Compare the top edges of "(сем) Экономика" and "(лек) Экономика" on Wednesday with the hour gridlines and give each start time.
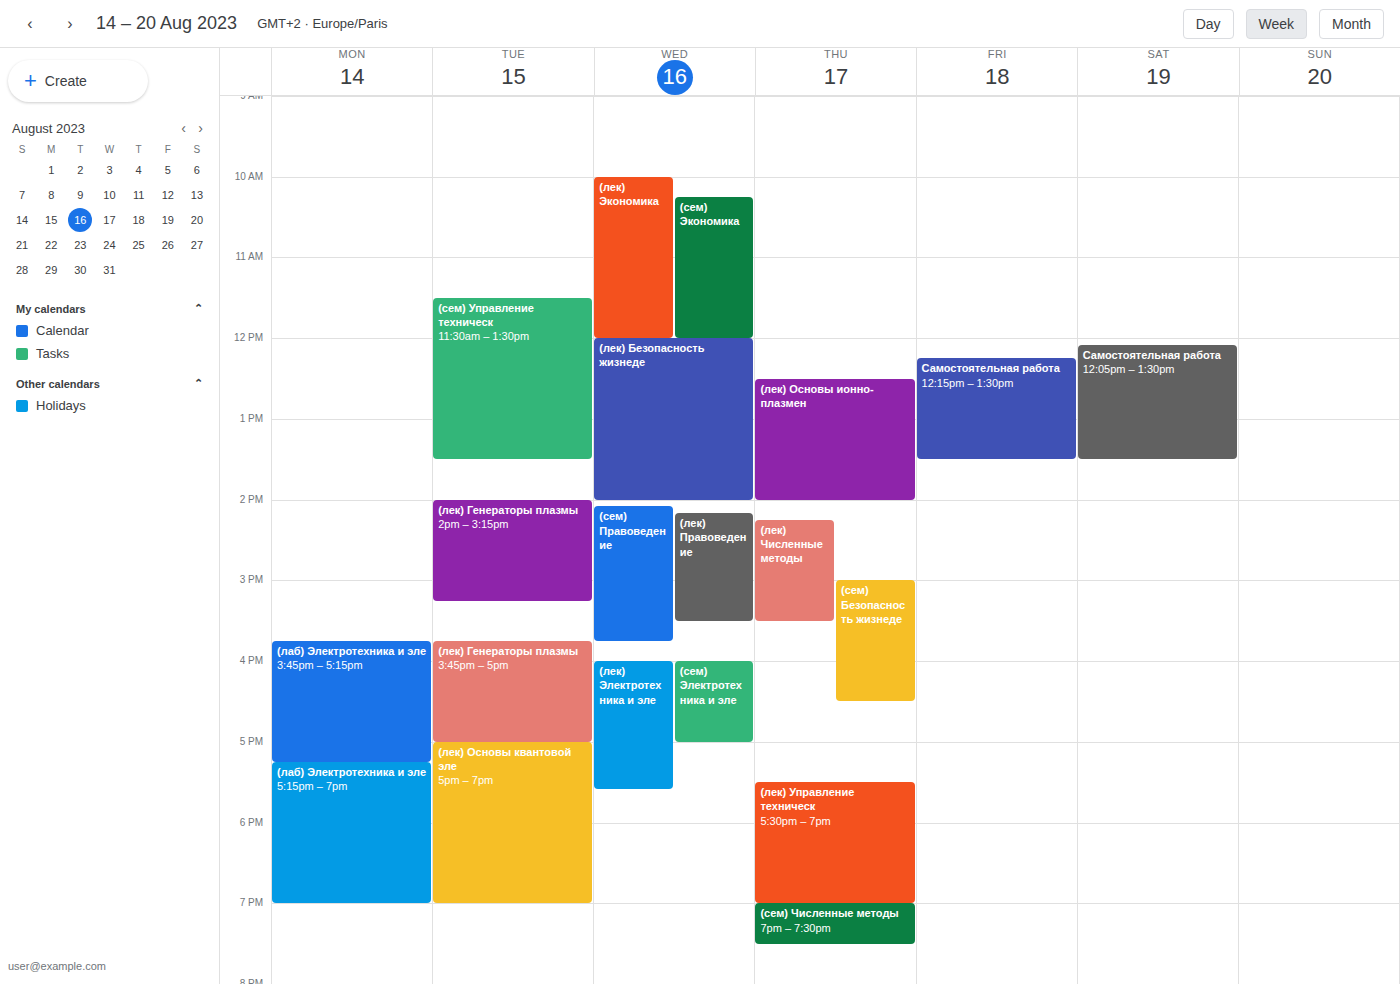
"(сем) Экономика": 10:15 AM, neither: a quarter of the way from the 10 AM line to the 11 AM line. "(лек) Экономика": 10:00 AM, exactly on the 10 AM line.